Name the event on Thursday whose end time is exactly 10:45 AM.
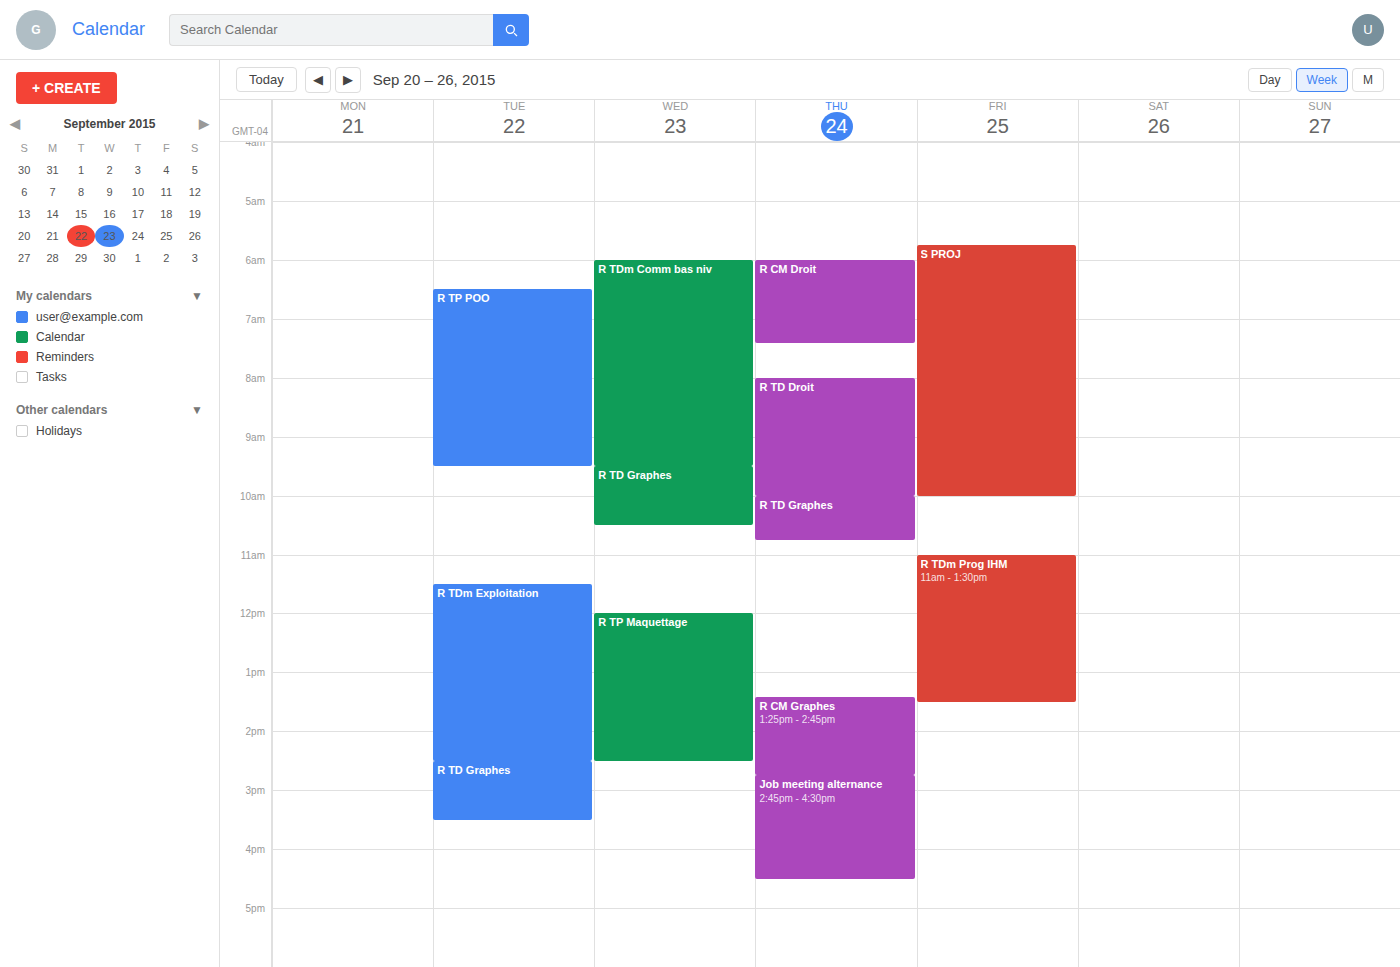
"R TD Graphes"